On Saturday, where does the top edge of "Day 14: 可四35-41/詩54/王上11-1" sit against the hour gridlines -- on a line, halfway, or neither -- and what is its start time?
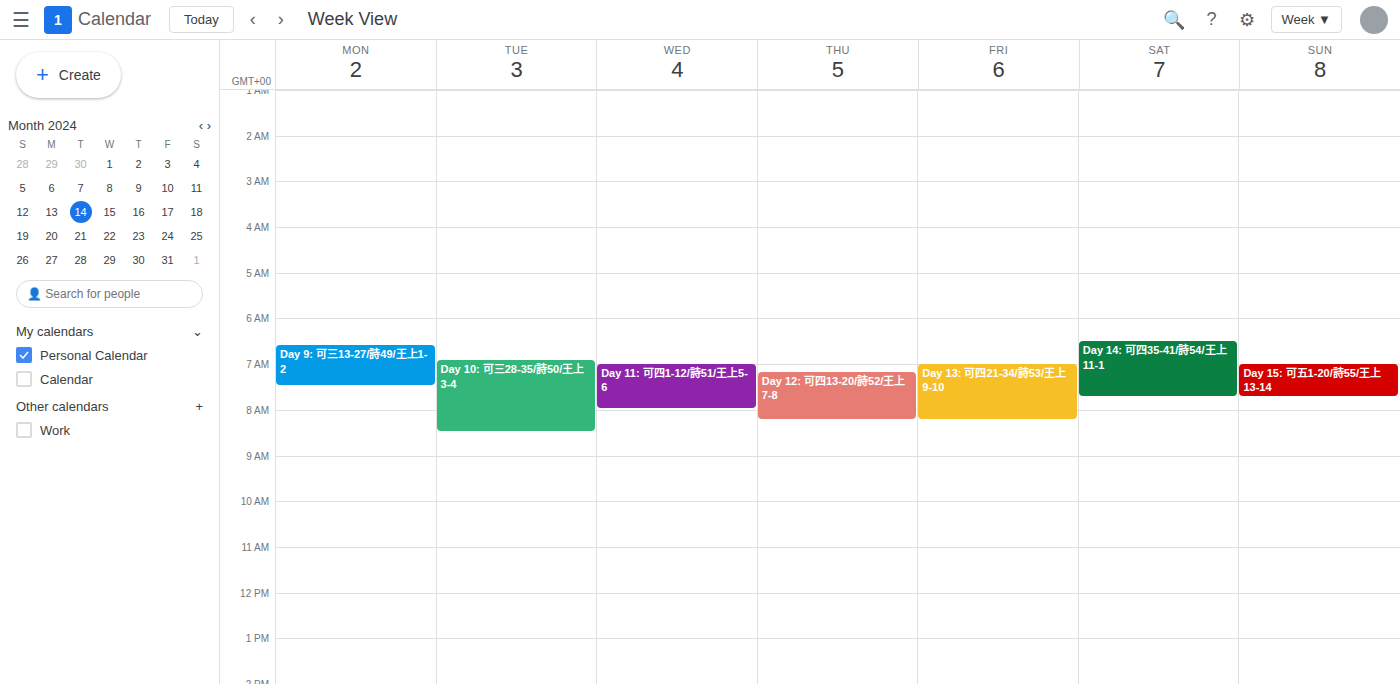
6:30 AM -- halfway between the 6 AM and 7 AM lines.